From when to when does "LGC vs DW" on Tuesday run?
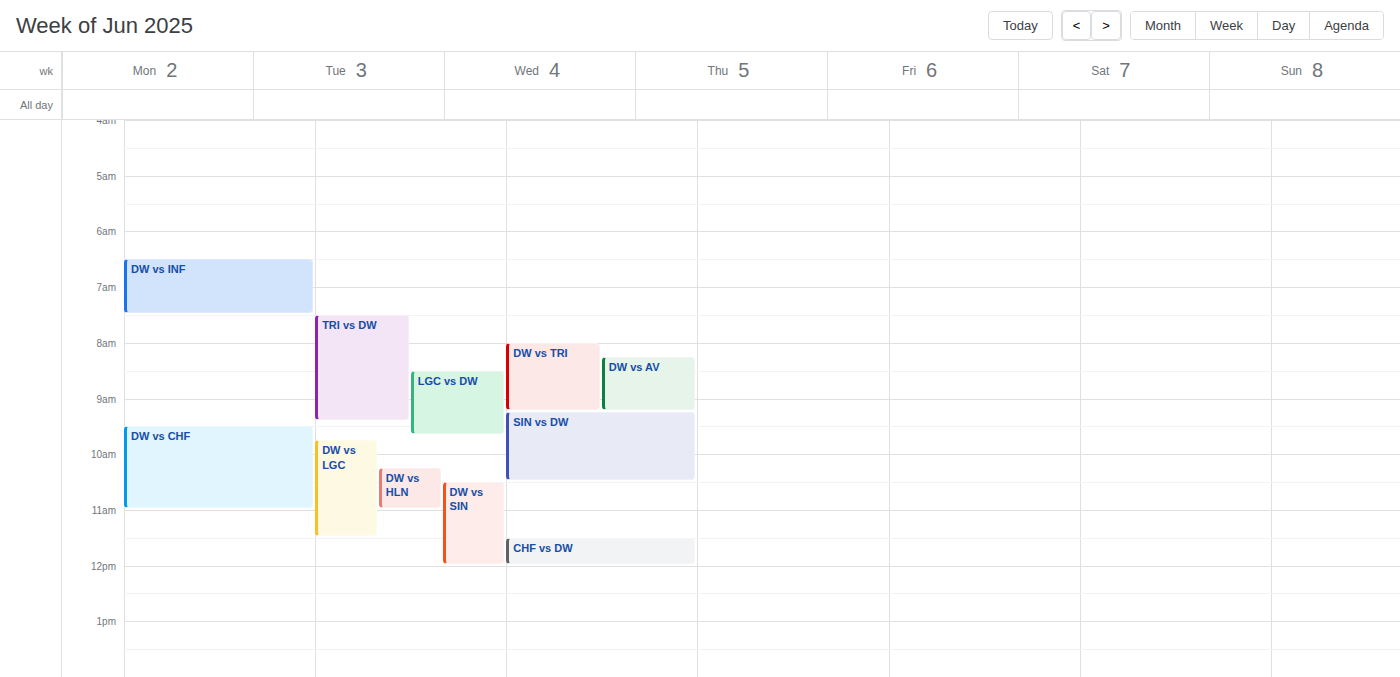
08:30 to 09:40